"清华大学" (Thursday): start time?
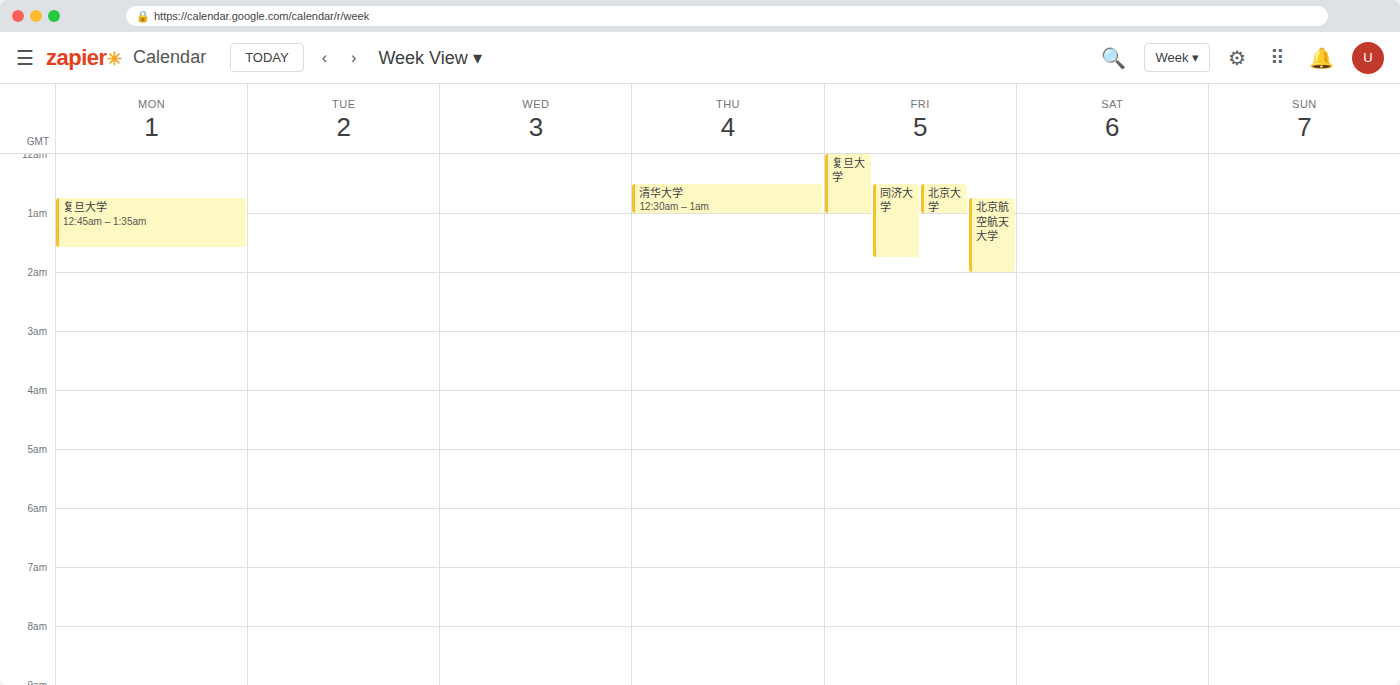
12:30 AM